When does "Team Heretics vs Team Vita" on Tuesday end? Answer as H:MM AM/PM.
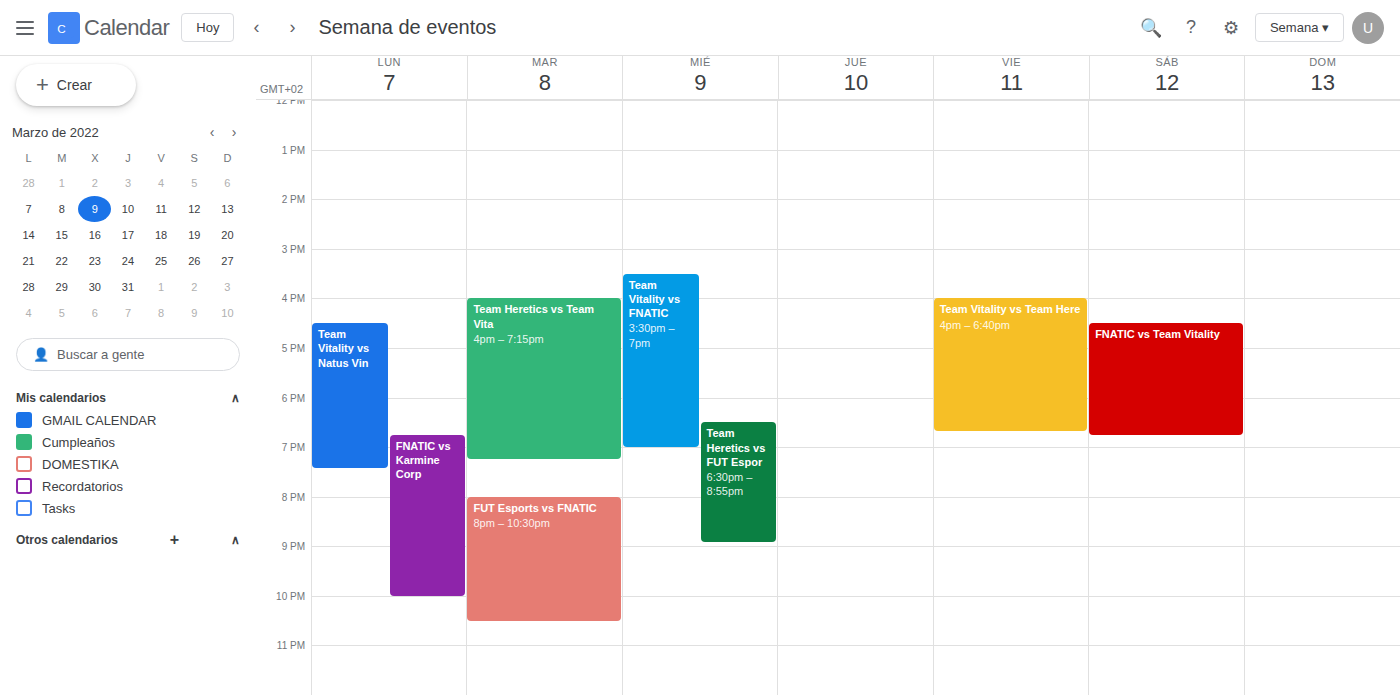
7:15 PM